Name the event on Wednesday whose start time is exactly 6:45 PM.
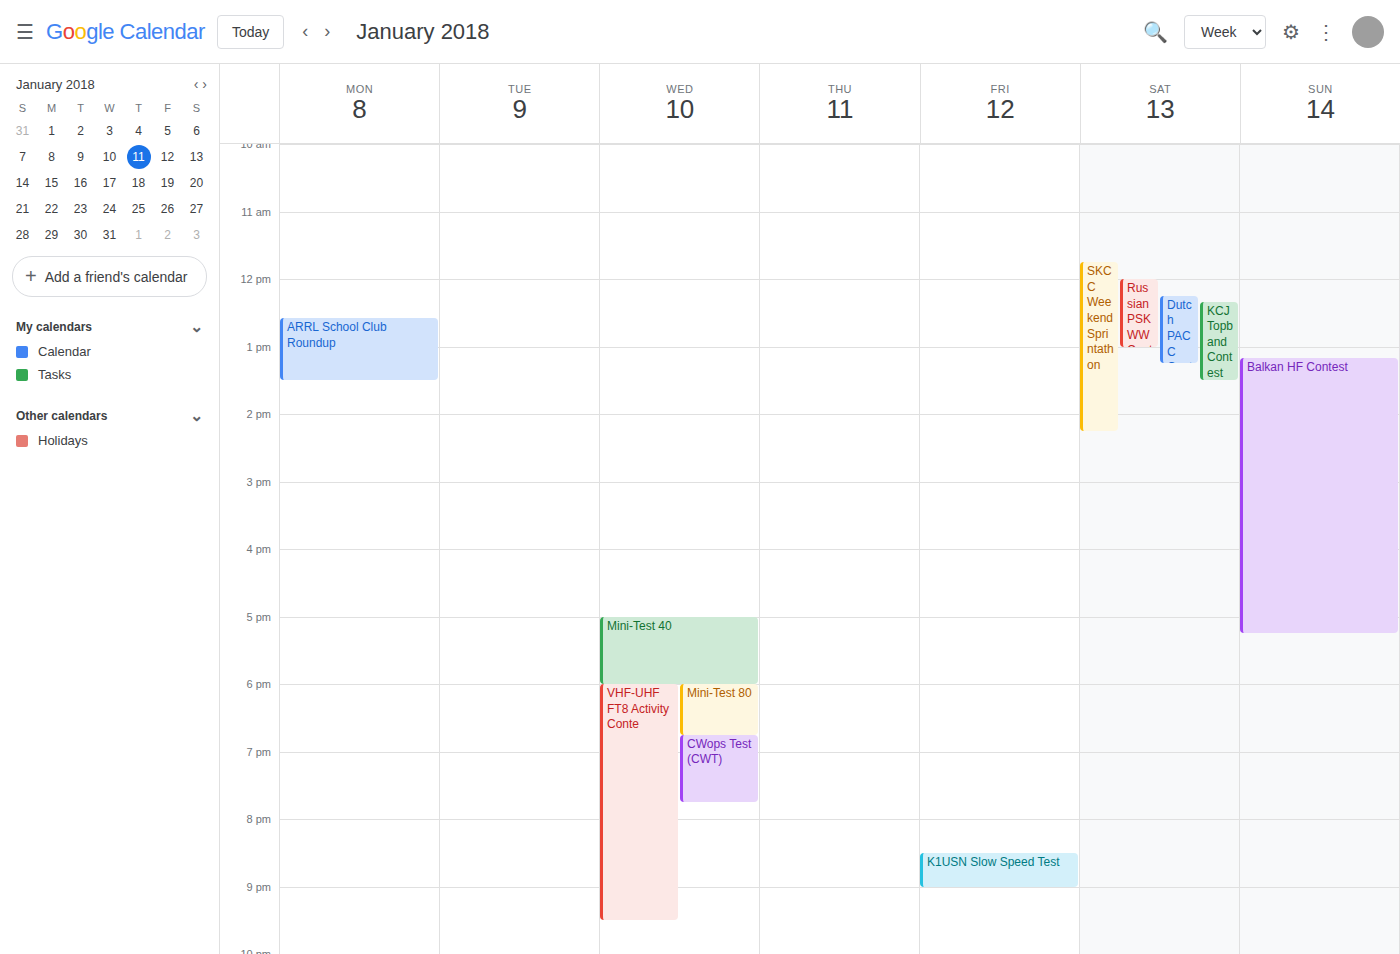
"CWops Test (CWT)"